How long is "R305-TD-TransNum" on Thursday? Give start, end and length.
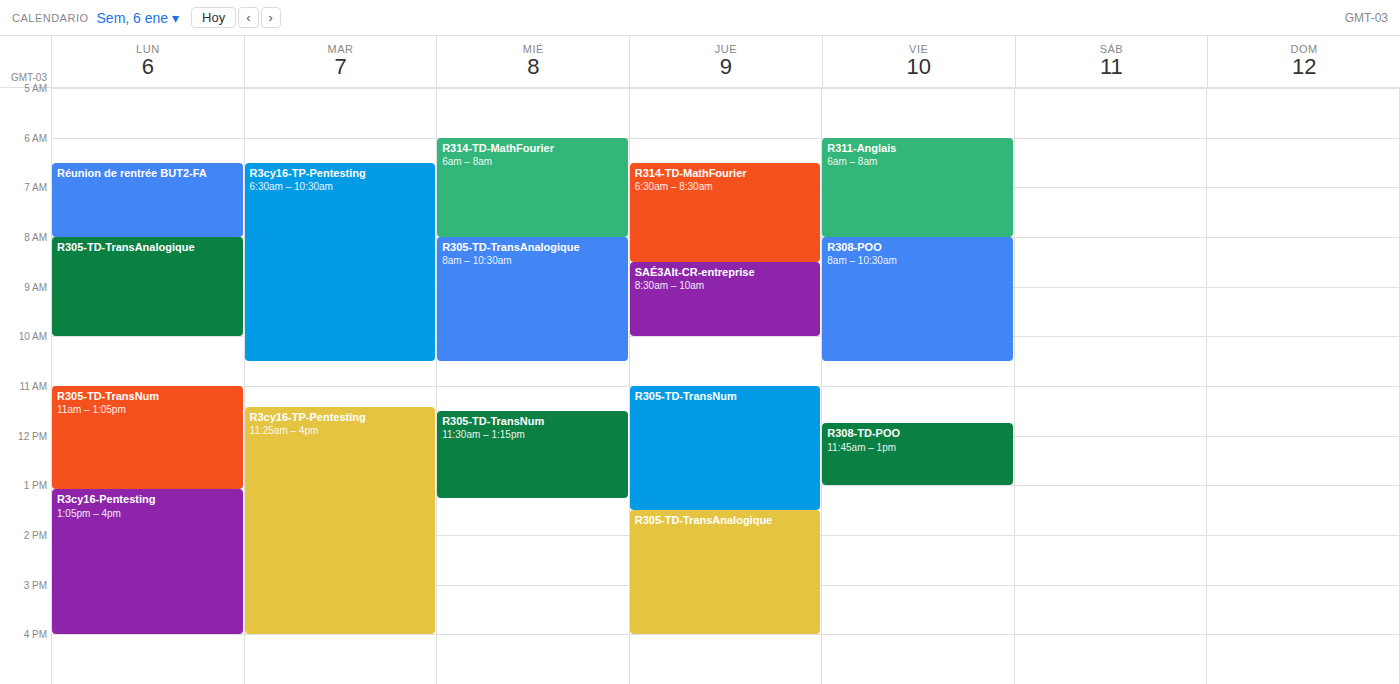
11:00 AM to 1:30 PM, 2 hours 30 minutes